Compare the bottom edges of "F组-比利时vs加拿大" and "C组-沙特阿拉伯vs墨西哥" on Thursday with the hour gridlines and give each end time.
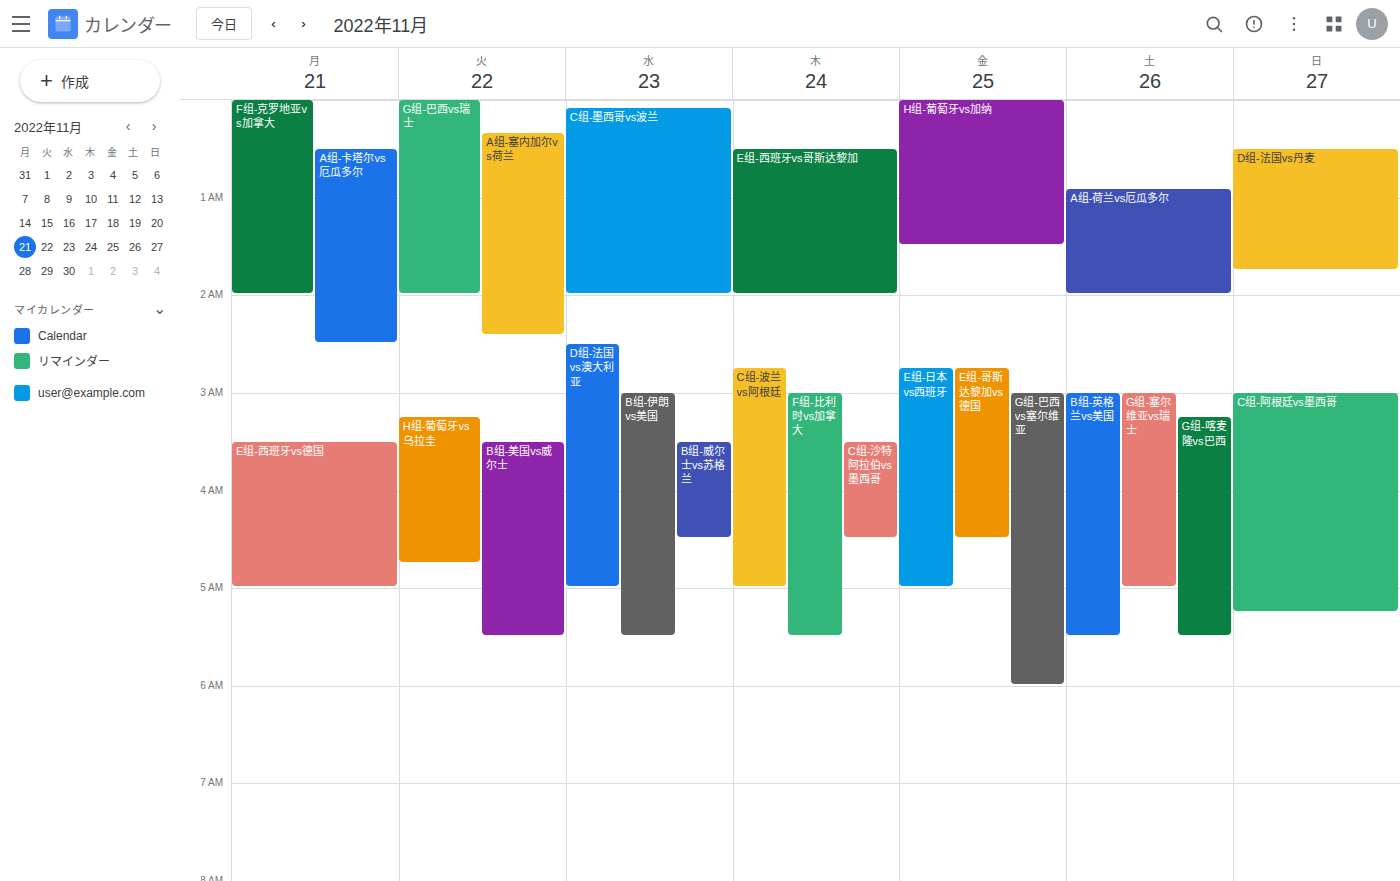
"F组-比利时vs加拿大": 5:30 AM, halfway between the 5 AM and 6 AM lines. "C组-沙特阿拉伯vs墨西哥": 4:30 AM, halfway between the 4 AM and 5 AM lines.